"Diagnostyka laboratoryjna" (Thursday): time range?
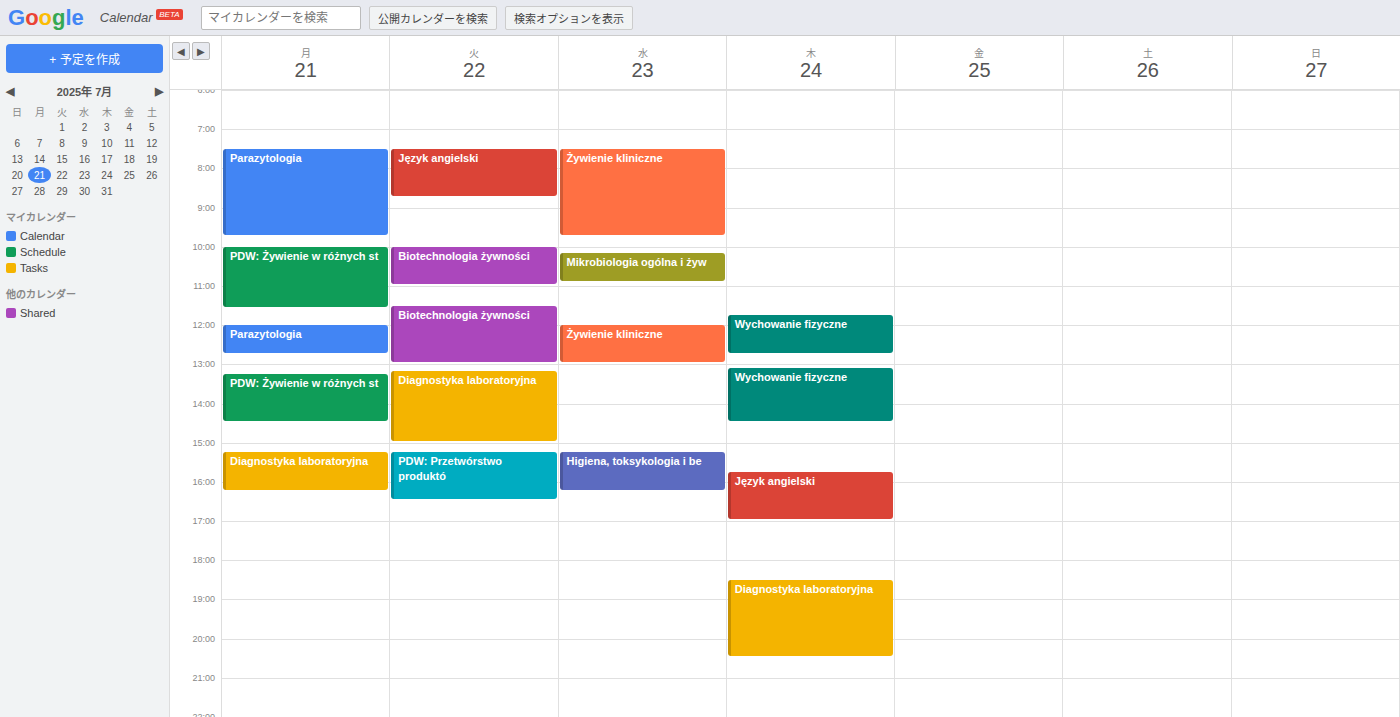
6:30 PM to 8:30 PM